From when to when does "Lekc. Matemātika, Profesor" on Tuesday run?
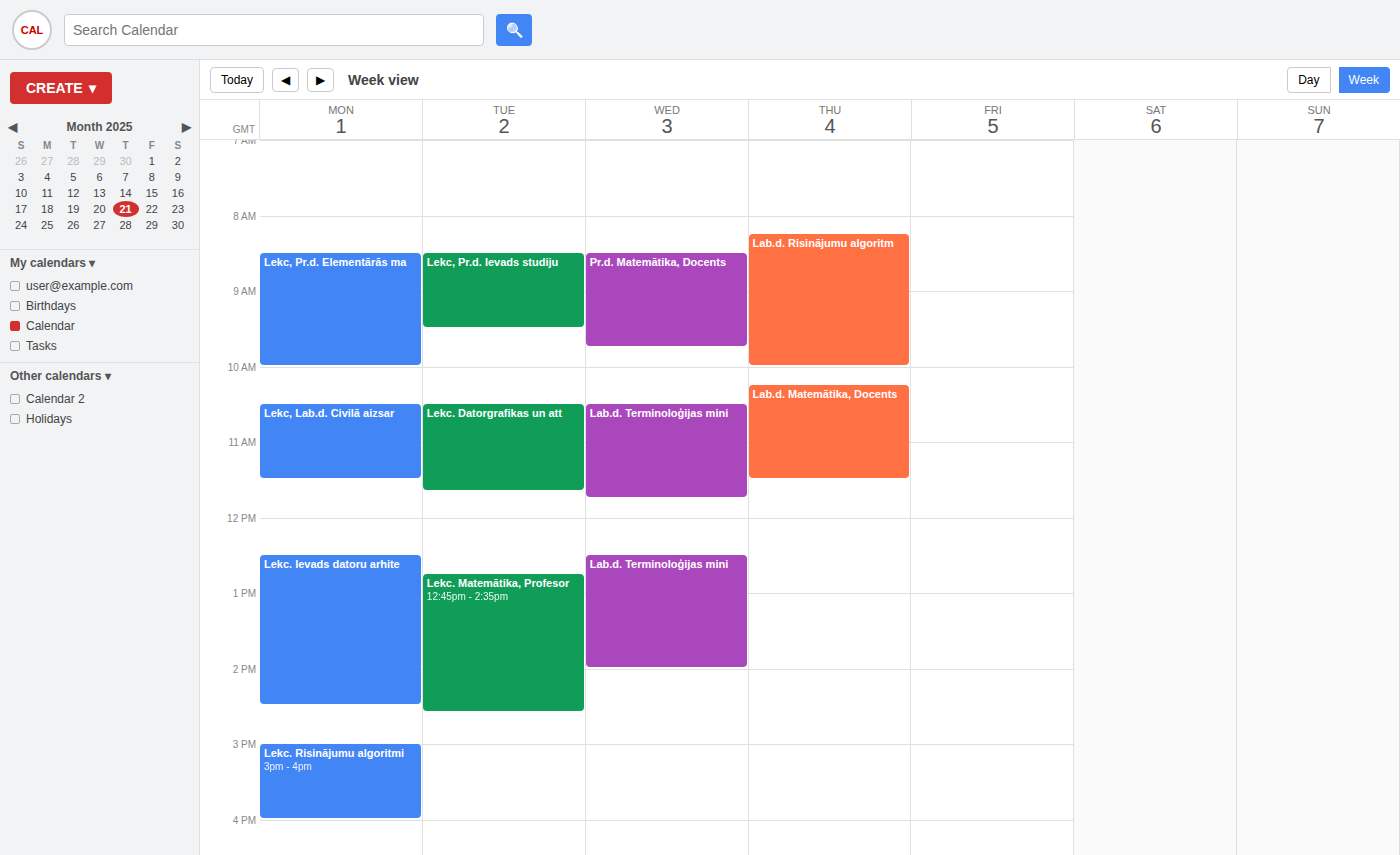
12:45 PM to 2:35 PM